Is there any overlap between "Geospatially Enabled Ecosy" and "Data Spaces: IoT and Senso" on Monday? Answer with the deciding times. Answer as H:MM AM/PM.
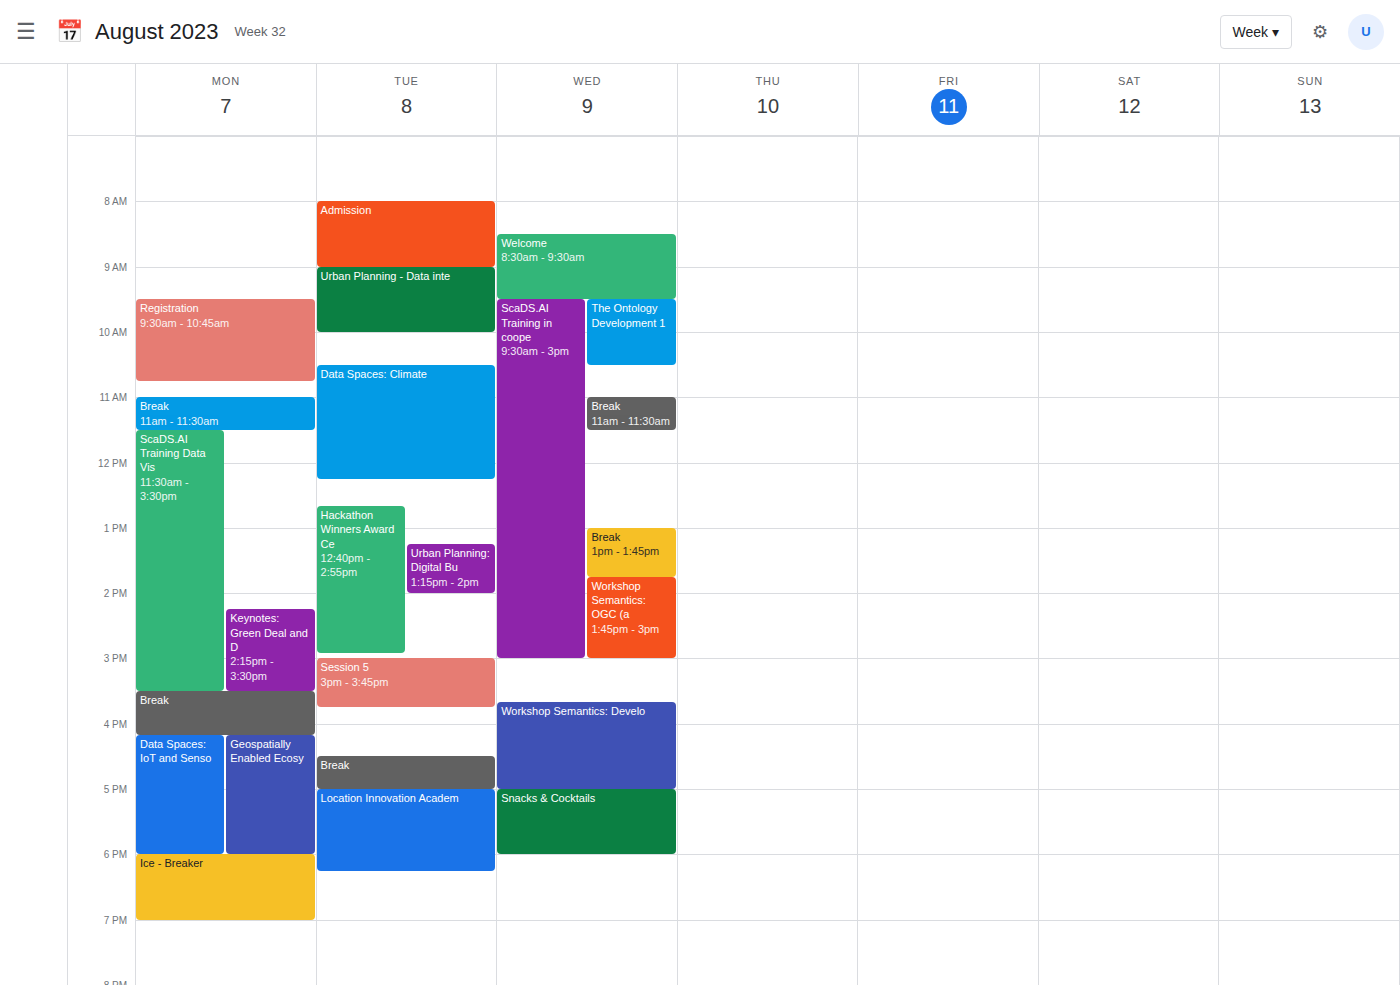
"Data Spaces: IoT and Senso" runs 4:10 PM to 6:00 PM, inside "Geospatially Enabled Ecosy" -- they overlap.